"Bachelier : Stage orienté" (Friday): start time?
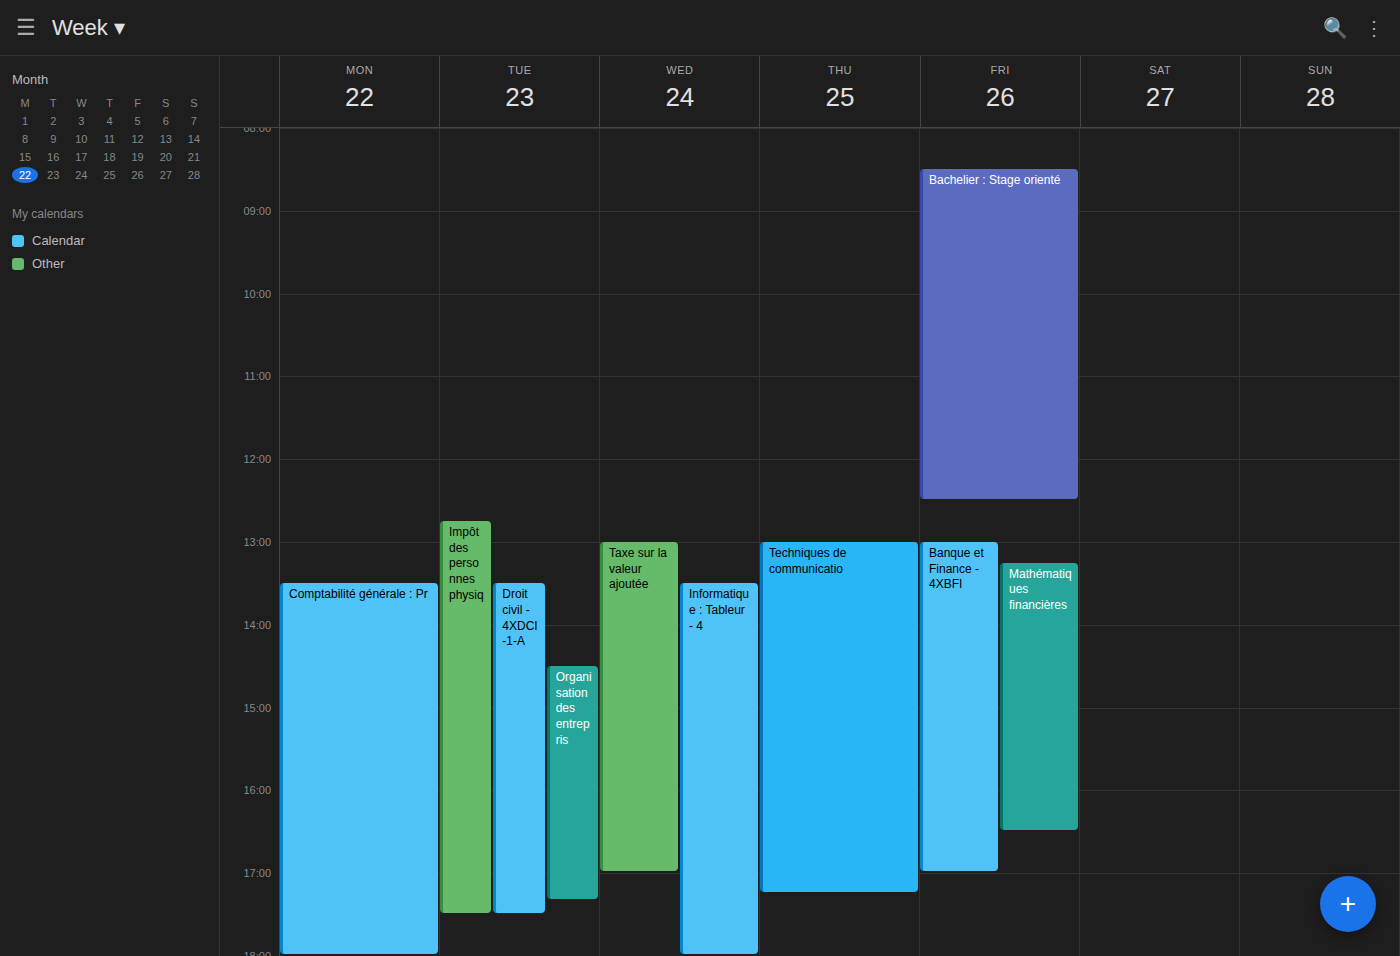
8:30 AM